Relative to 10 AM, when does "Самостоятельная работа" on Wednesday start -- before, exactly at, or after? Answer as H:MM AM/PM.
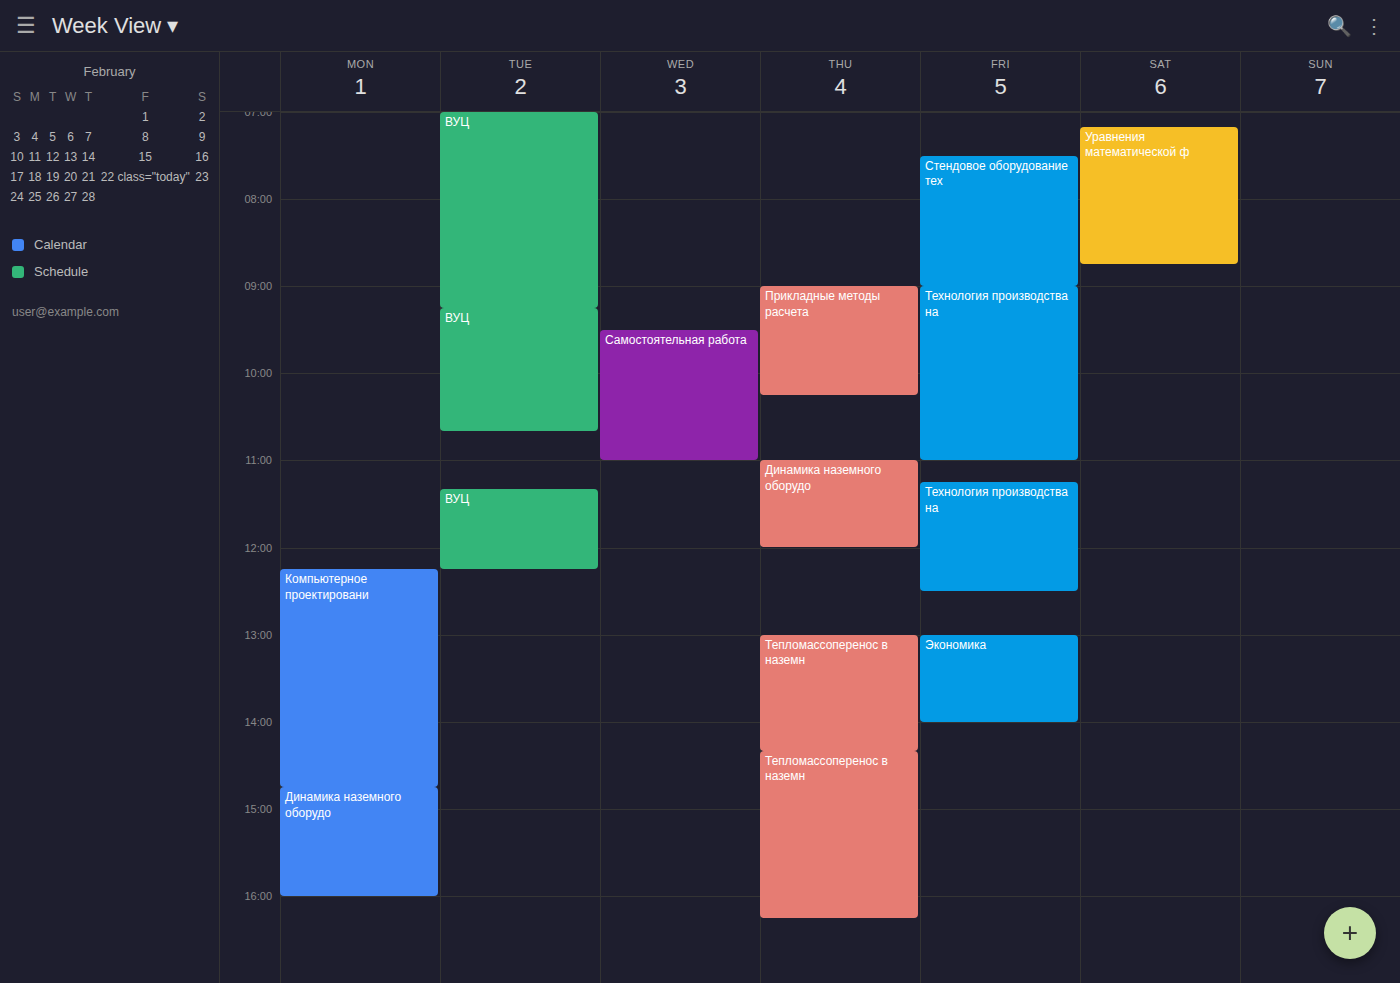
9:30 AM -- before 10 AM, 30 minutes above the 10 AM line.